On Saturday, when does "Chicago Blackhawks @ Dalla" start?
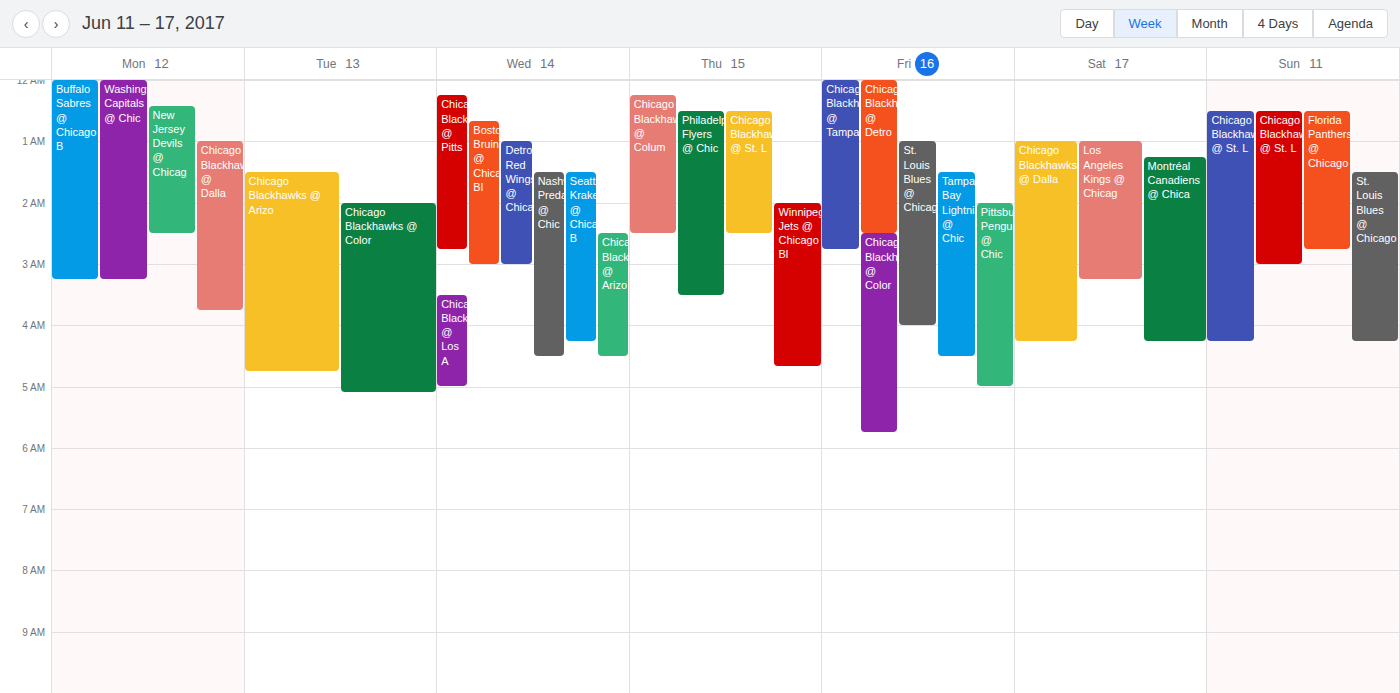
1:00 AM